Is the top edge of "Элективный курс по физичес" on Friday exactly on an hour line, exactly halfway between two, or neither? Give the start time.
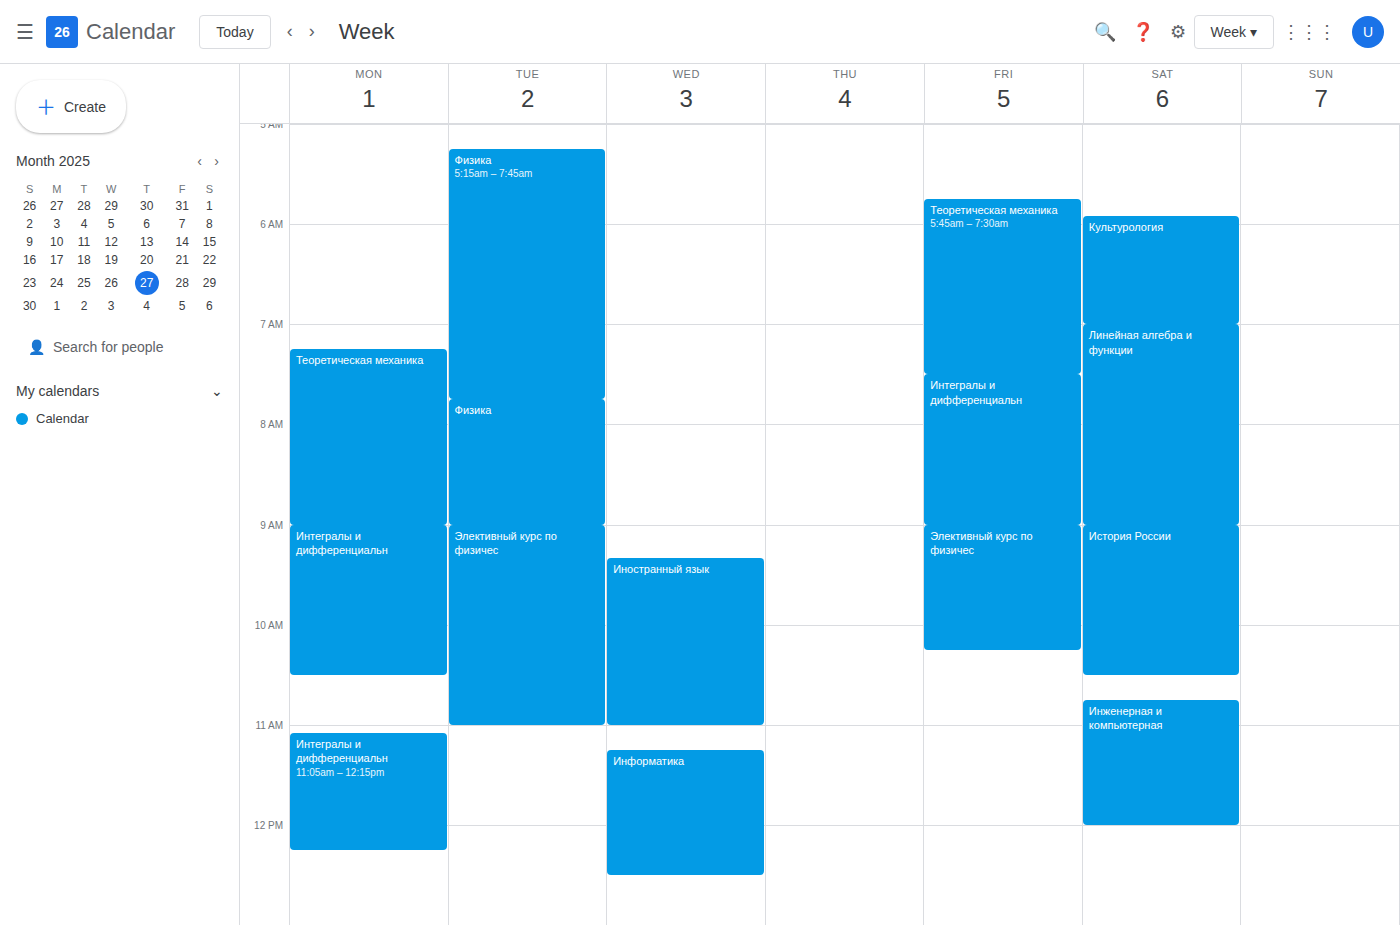
9:00 AM -- exactly on the 9 AM line.